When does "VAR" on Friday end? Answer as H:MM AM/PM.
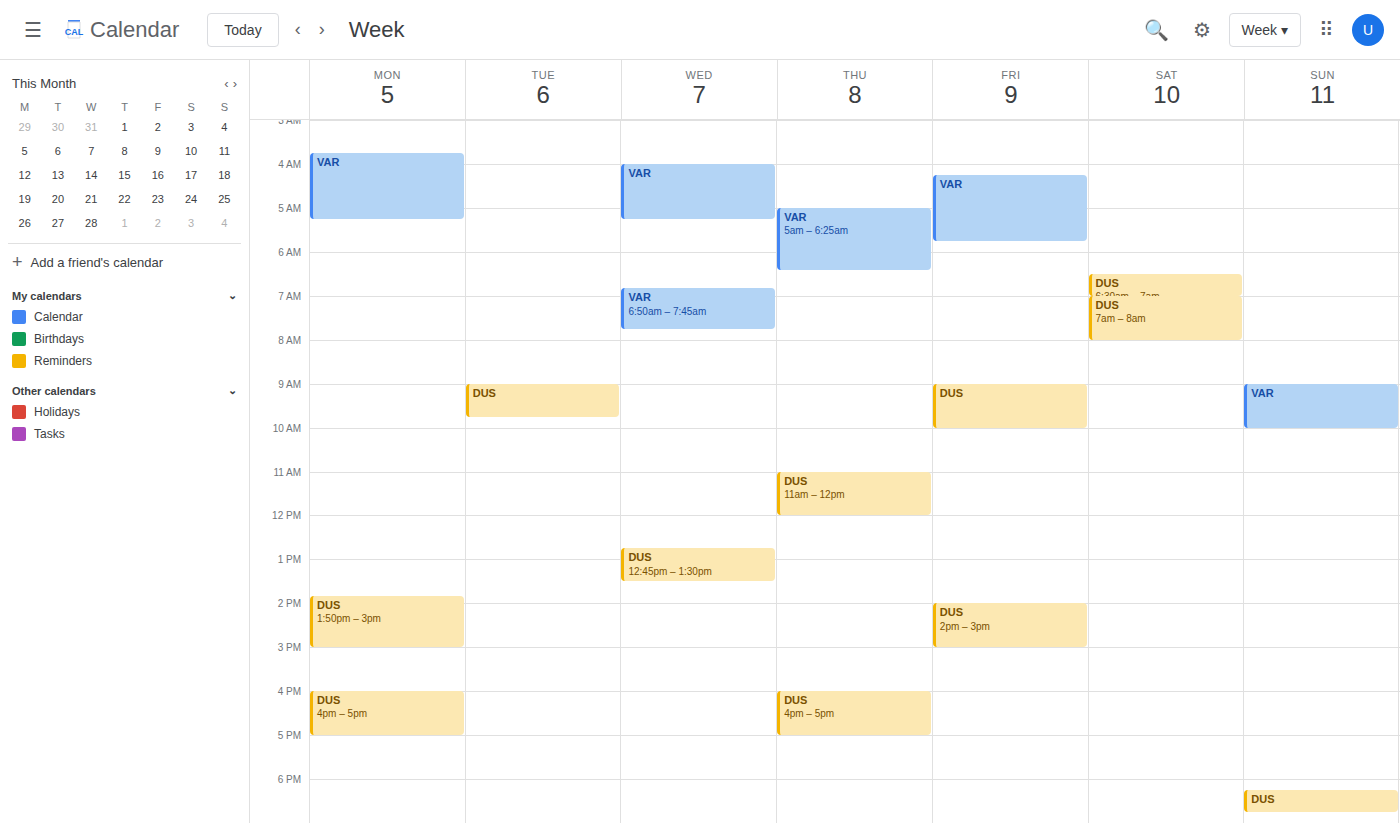
5:45 AM